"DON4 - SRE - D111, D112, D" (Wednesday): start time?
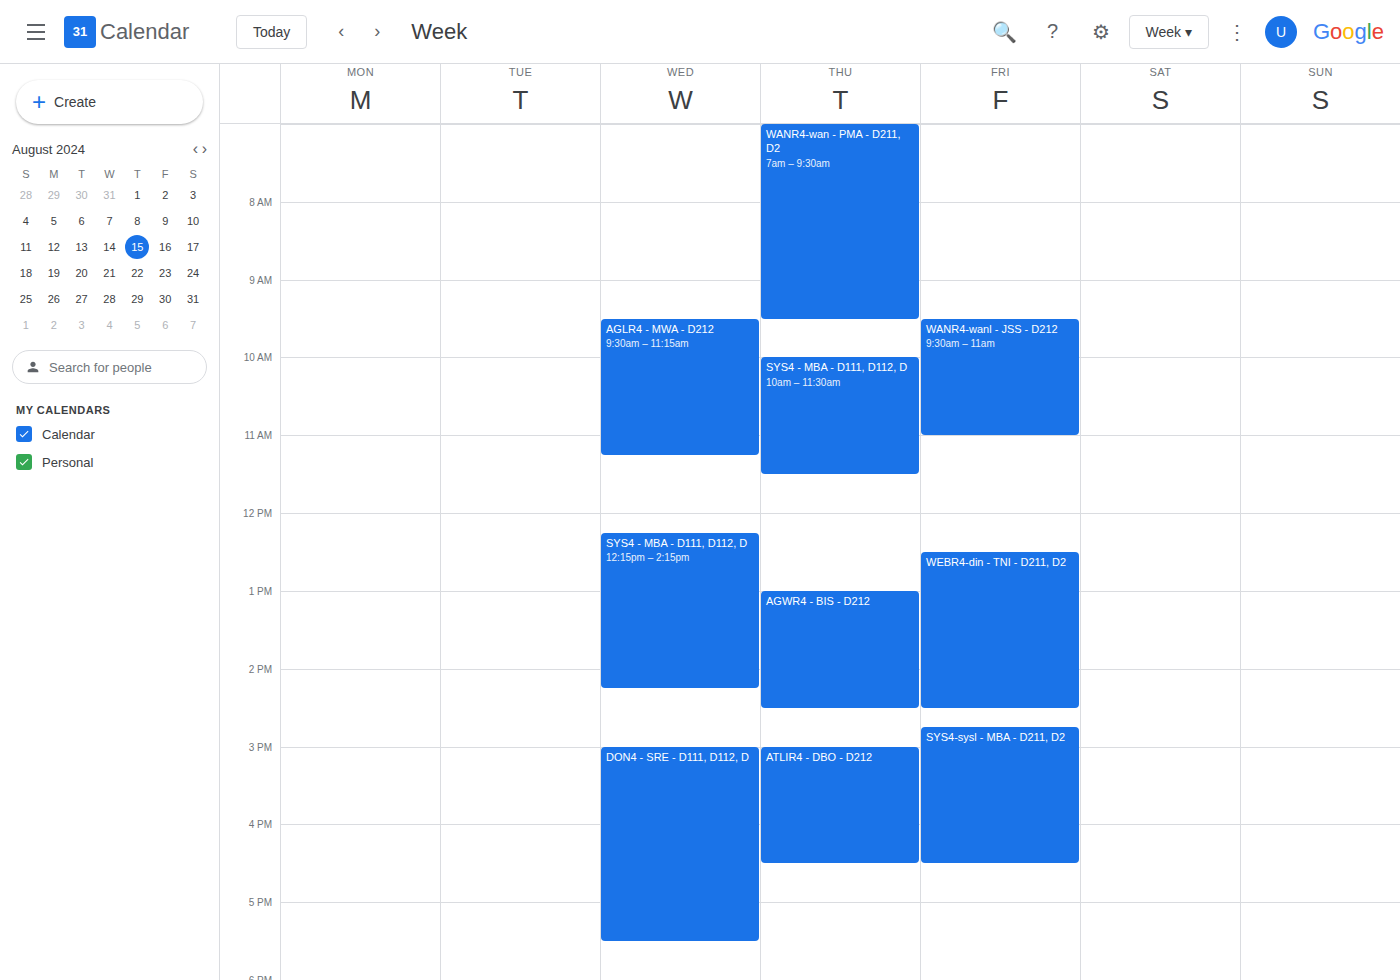
3:00 PM